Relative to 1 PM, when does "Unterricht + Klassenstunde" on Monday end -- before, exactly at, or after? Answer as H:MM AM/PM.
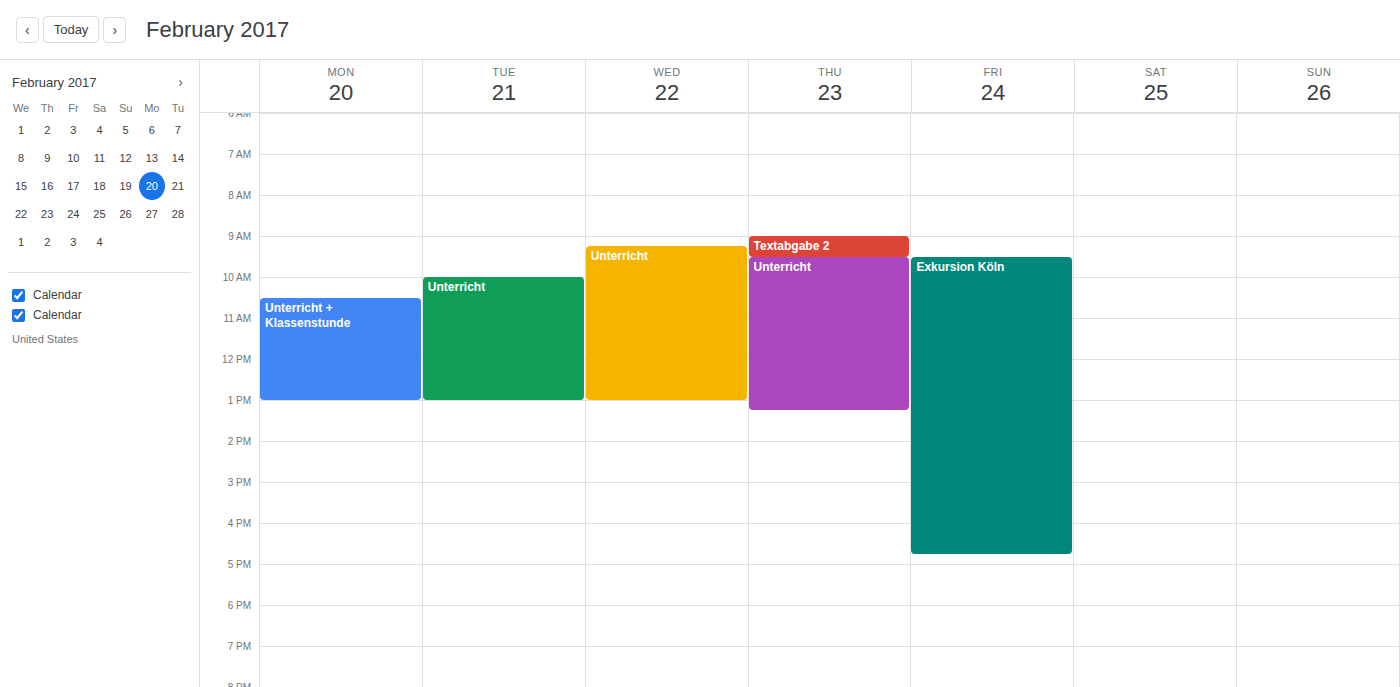
1:00 PM -- exactly at 1 PM, on the 1 PM line.